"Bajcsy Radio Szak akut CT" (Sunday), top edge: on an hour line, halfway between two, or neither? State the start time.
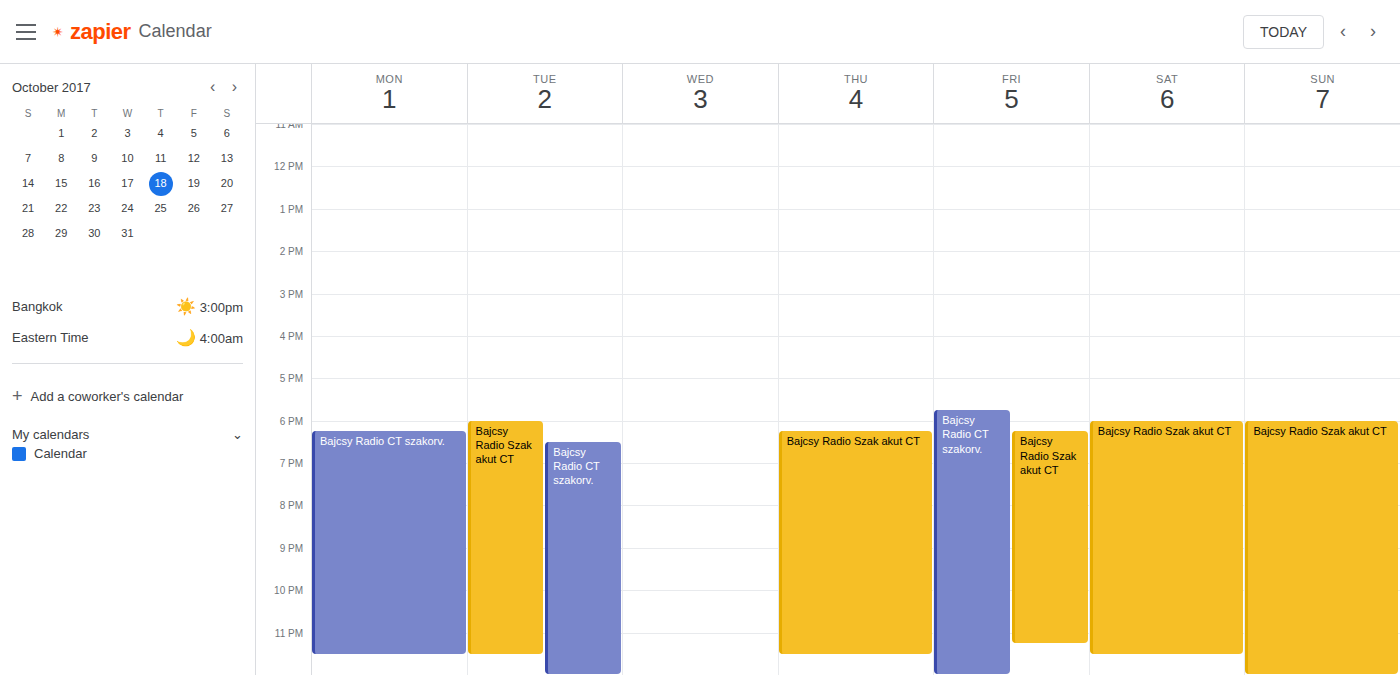
6:00 PM -- exactly on the 6 PM line.